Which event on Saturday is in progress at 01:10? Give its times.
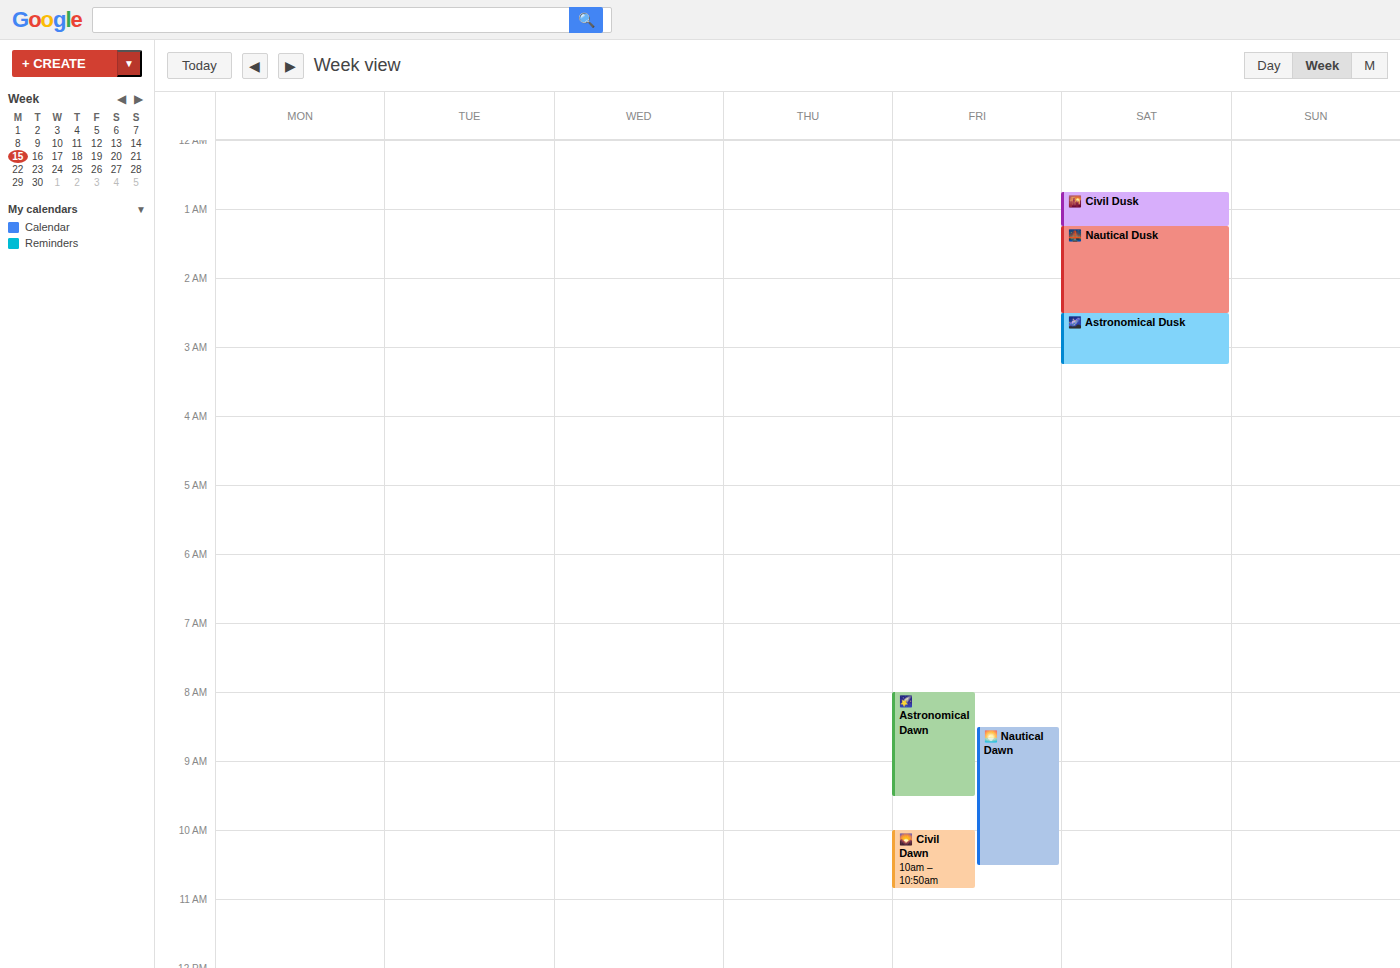
"🌇 Civil Dusk", 00:45 to 01:15